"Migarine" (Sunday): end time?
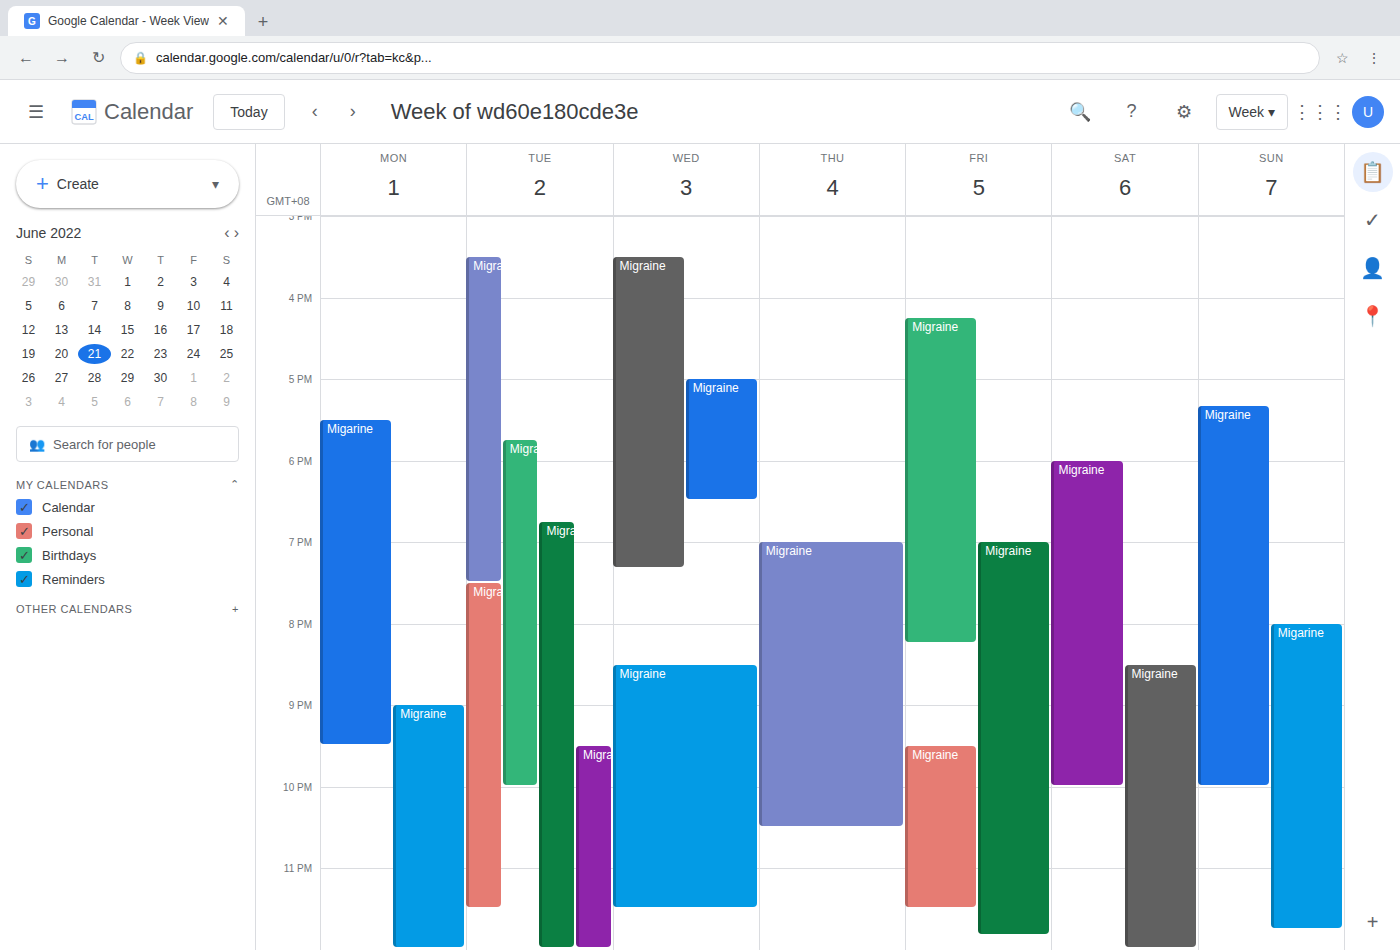
11:45 PM